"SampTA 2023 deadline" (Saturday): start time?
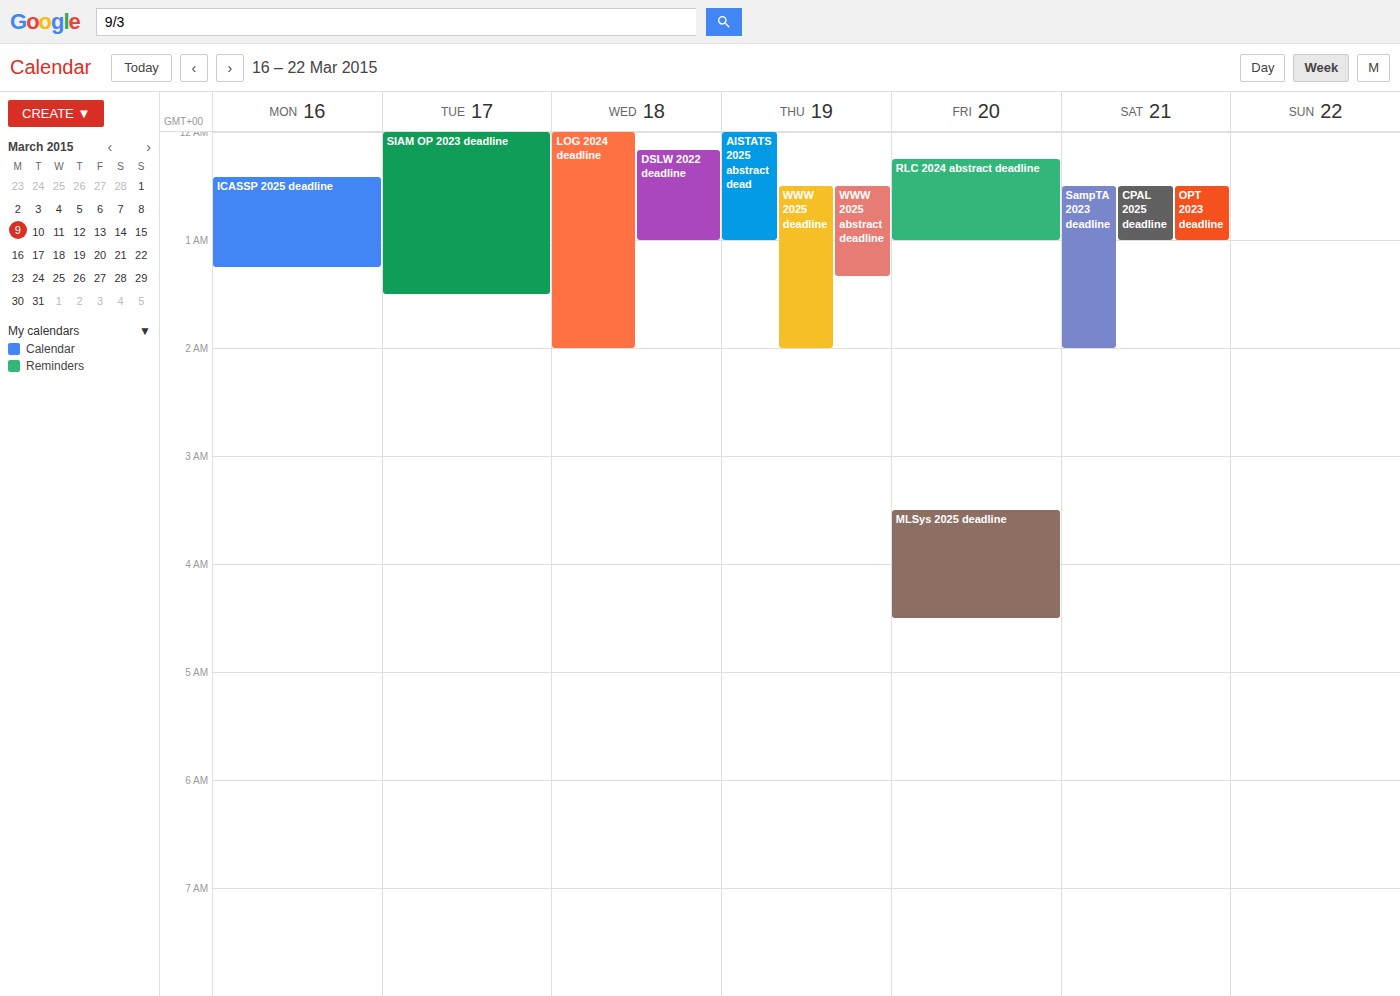
12:30 AM